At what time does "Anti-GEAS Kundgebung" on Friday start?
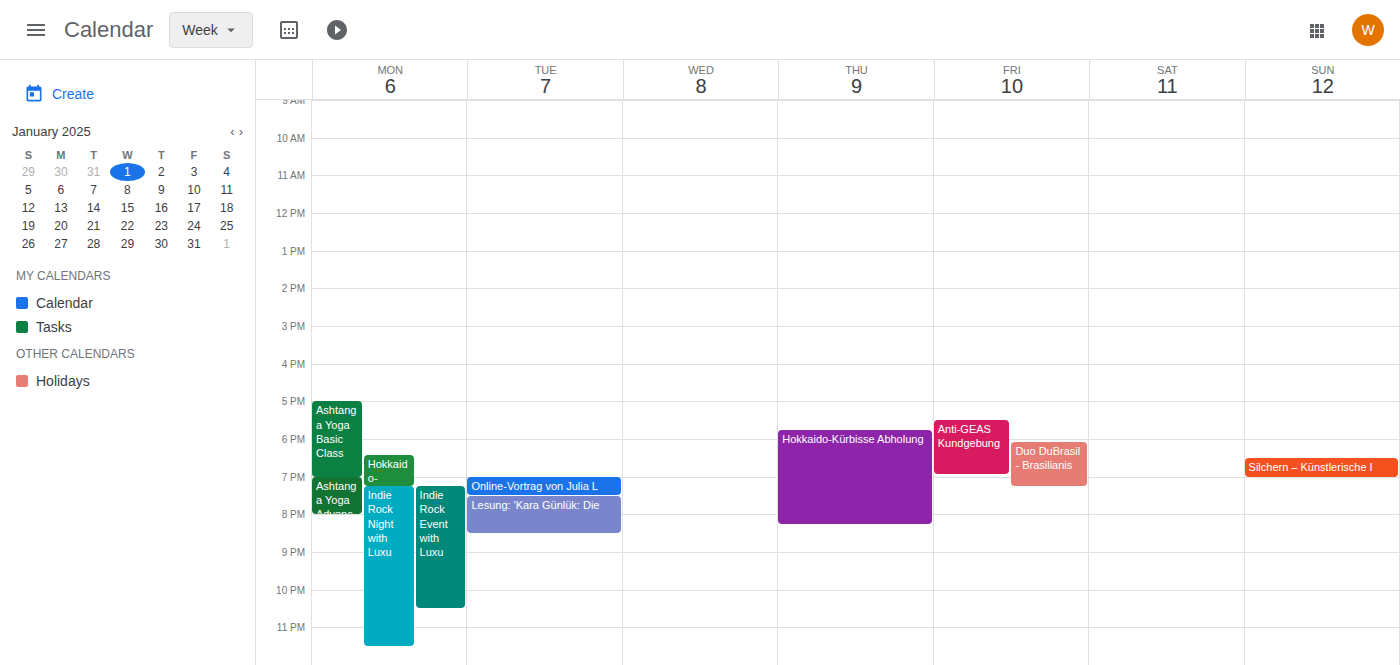
5:30 PM